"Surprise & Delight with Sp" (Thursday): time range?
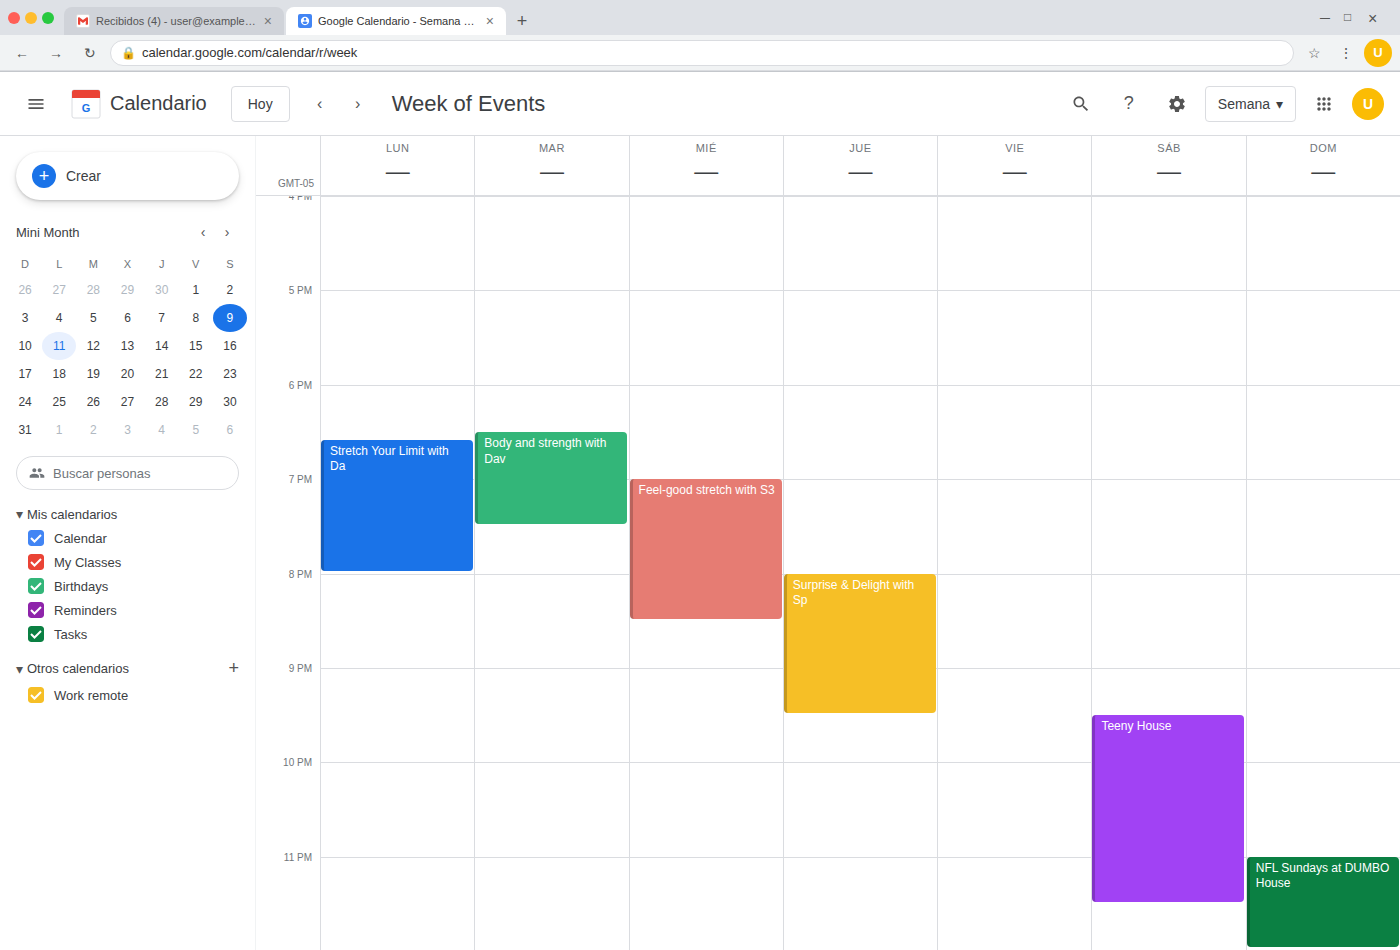
8:00 PM to 9:30 PM